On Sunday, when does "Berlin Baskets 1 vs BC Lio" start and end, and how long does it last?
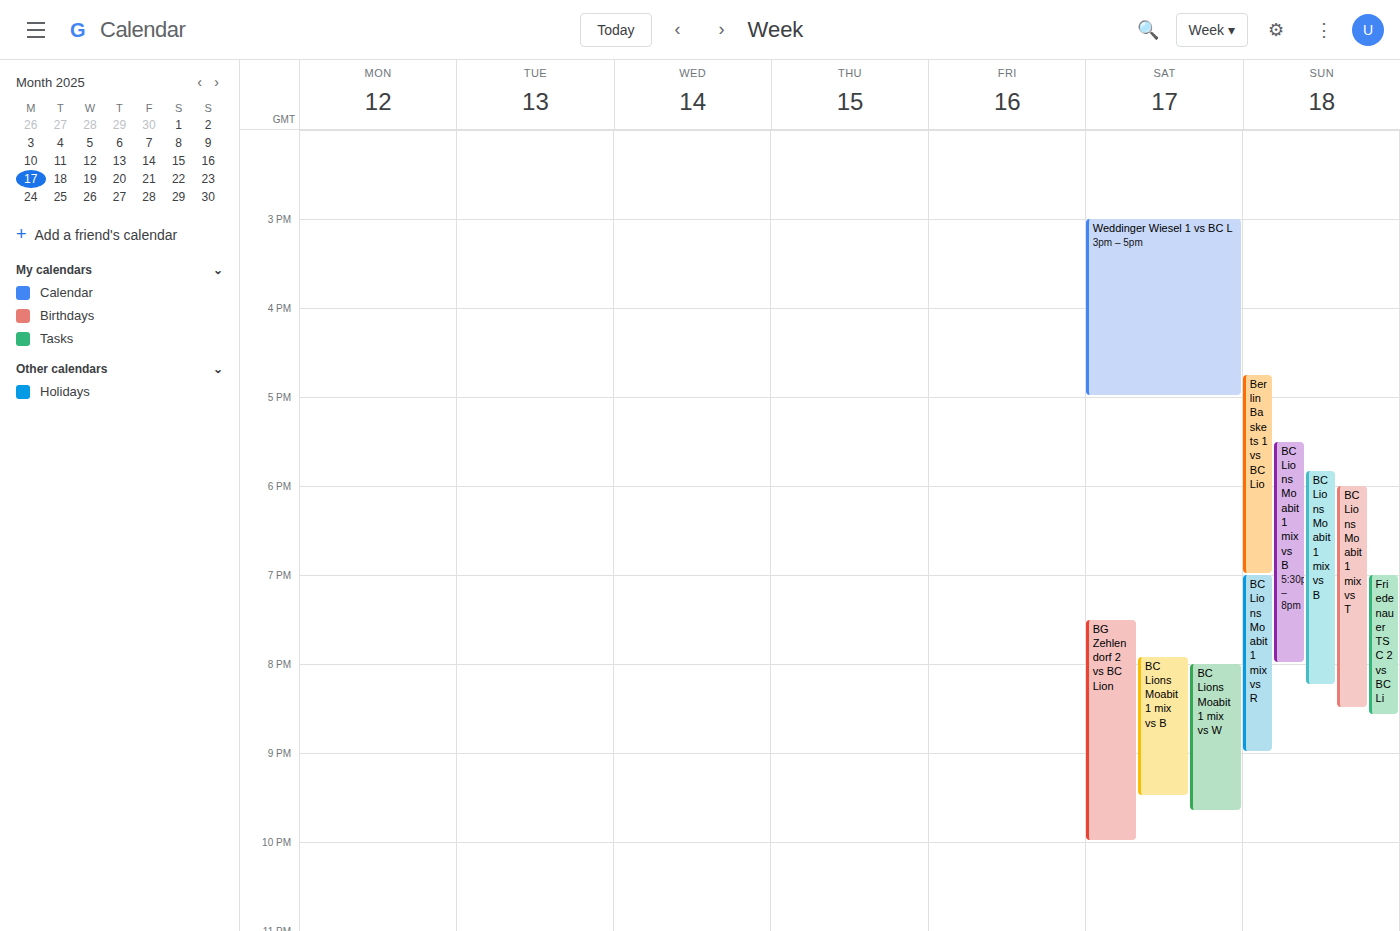
4:45 PM to 7:00 PM, 2 hours 15 minutes